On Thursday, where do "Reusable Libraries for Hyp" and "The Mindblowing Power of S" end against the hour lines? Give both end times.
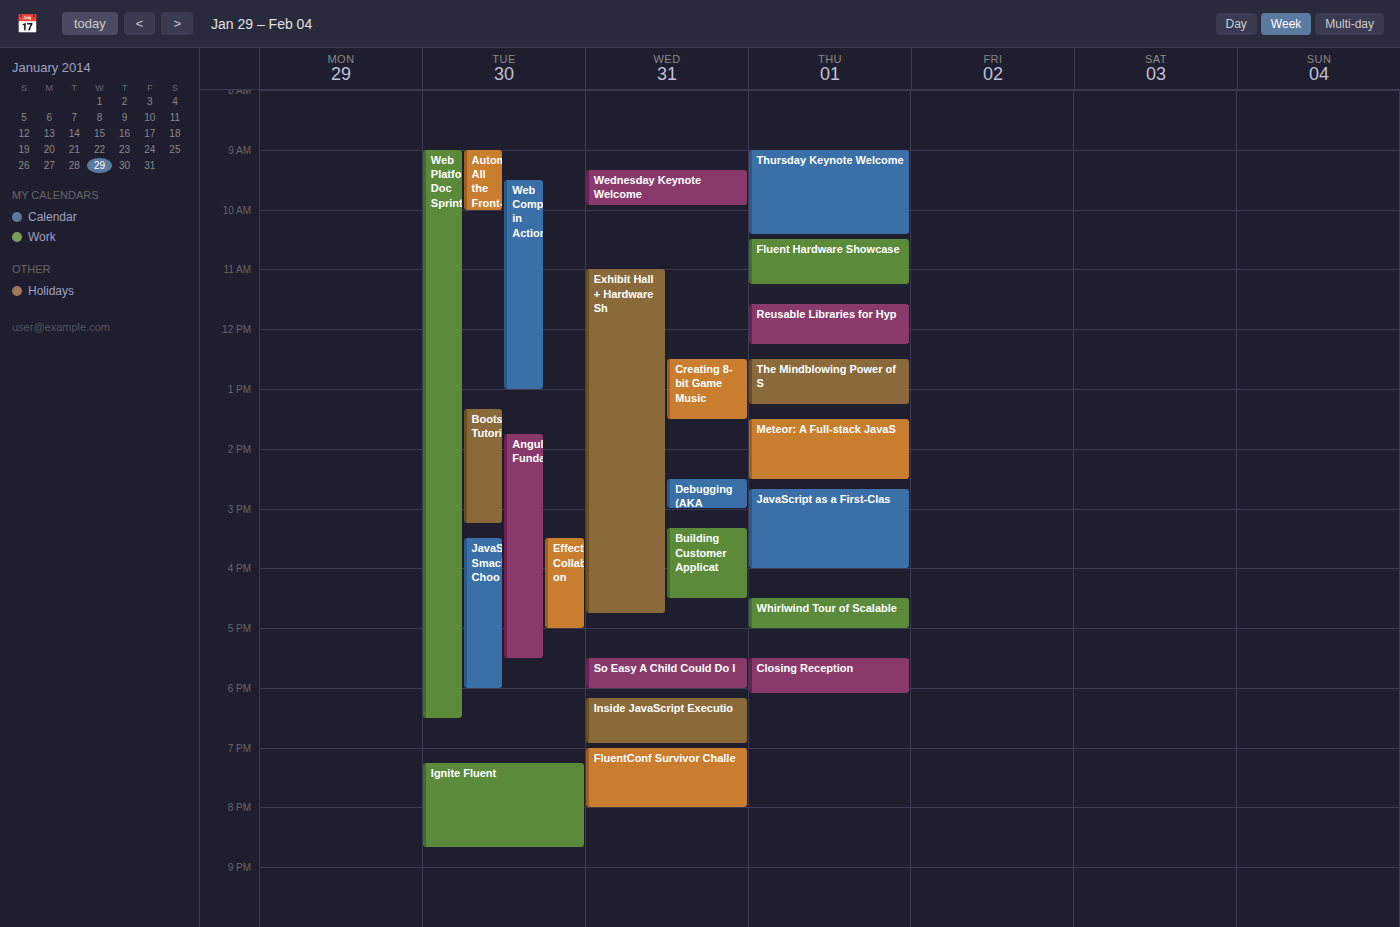
"Reusable Libraries for Hyp": 12:15 PM, neither: a quarter of the way from the 12 PM line to the 1 PM line. "The Mindblowing Power of S": 1:15 PM, neither: a quarter of the way from the 1 PM line to the 2 PM line.